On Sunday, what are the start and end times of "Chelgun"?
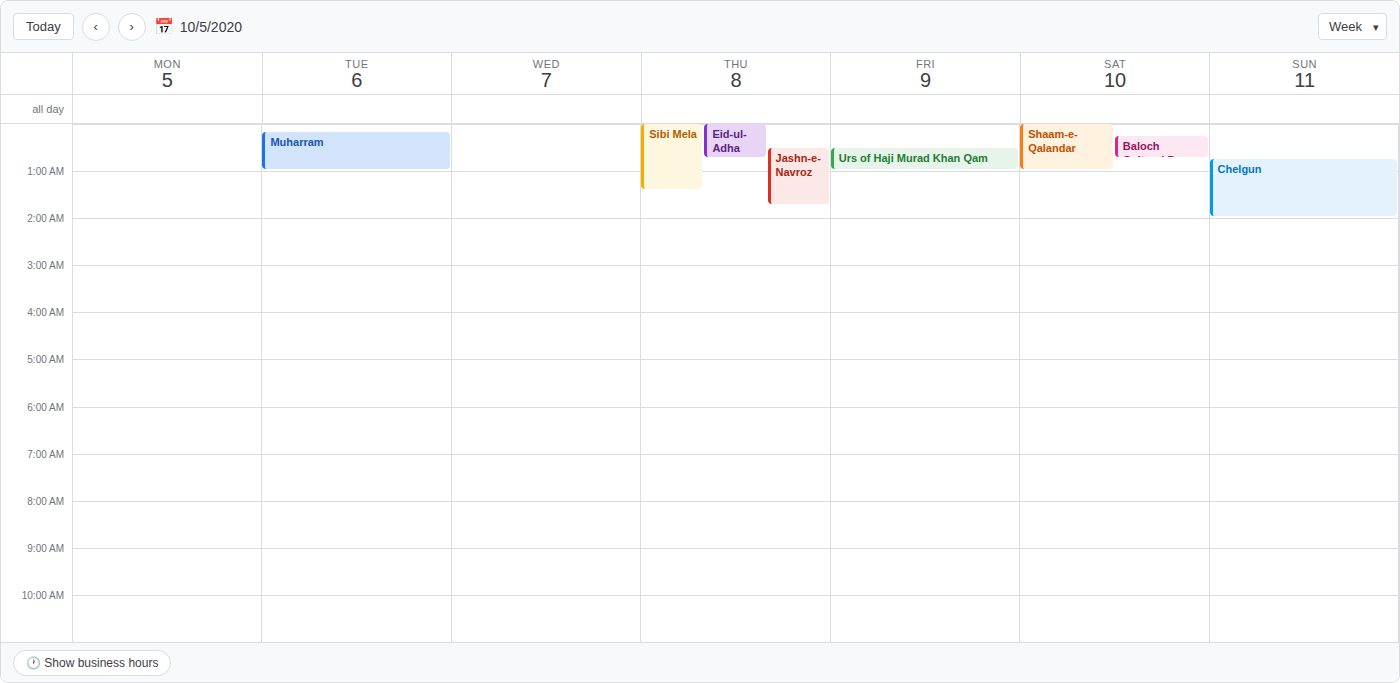
12:45 AM to 2:00 AM